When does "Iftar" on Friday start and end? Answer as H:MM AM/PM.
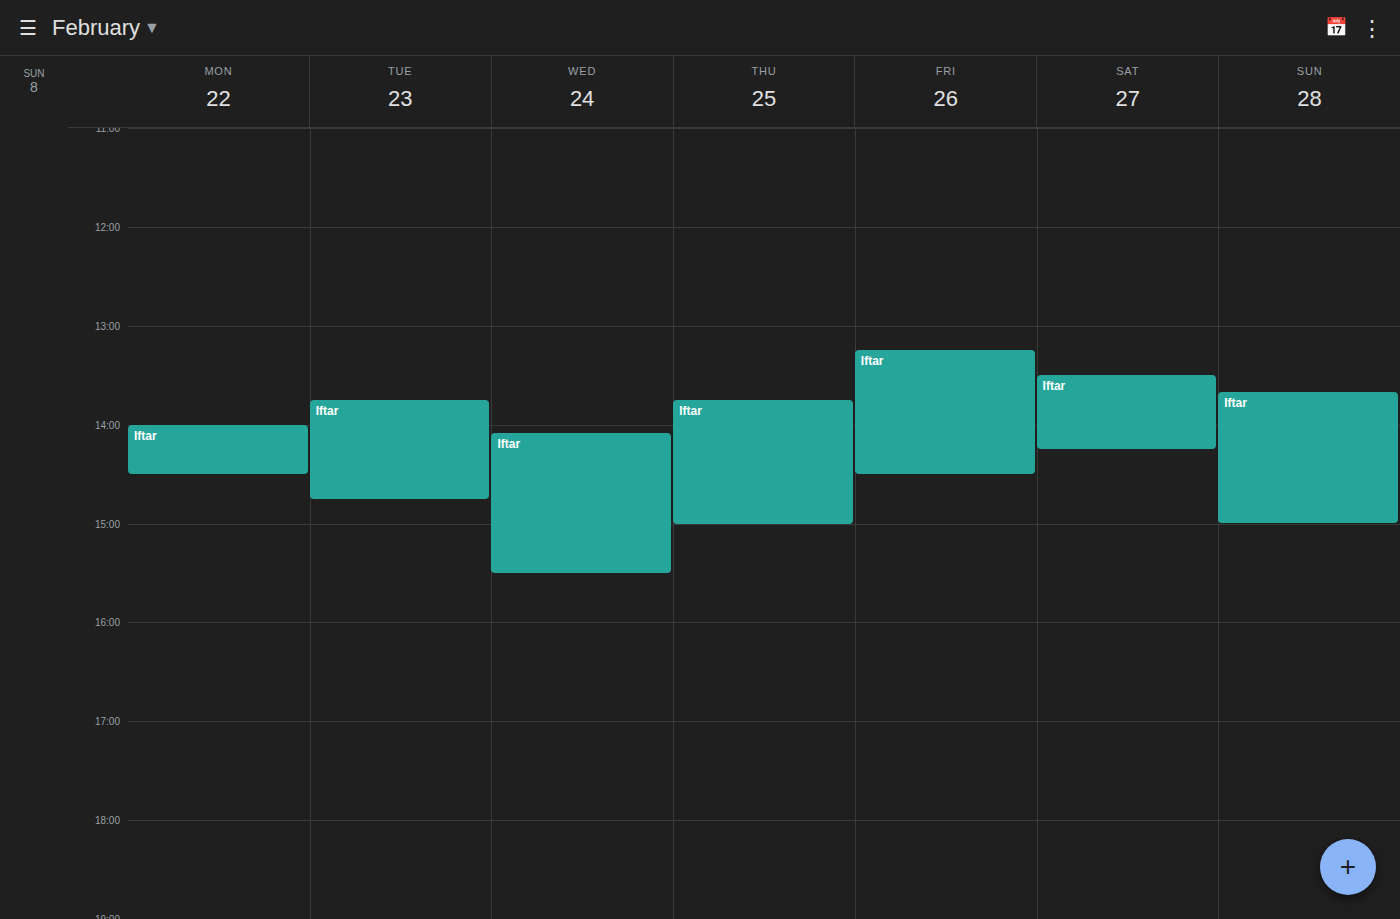
1:15 PM to 2:30 PM